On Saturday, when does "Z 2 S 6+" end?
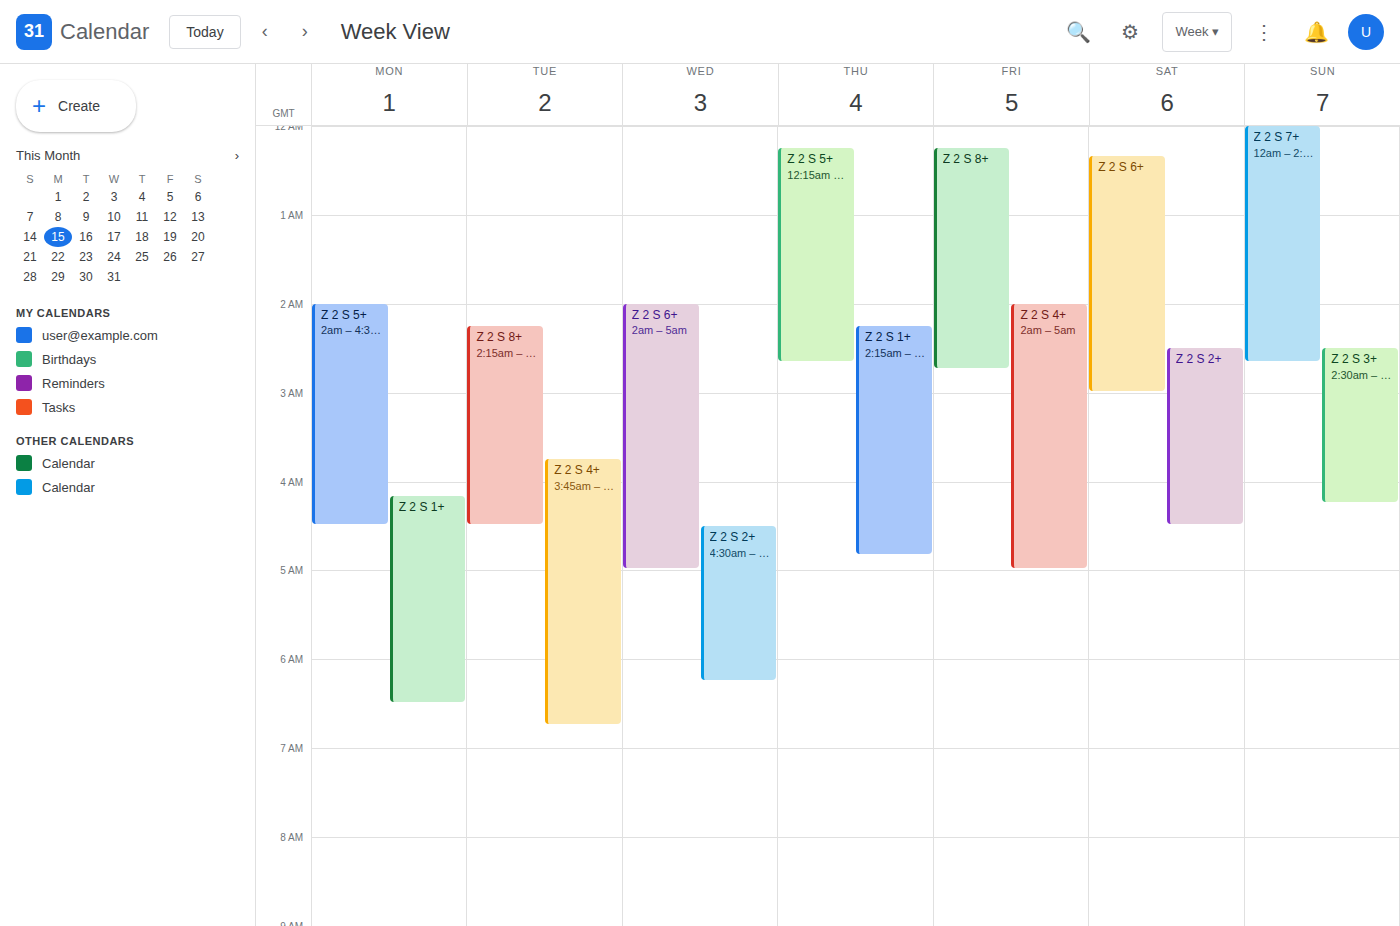
3:00 AM